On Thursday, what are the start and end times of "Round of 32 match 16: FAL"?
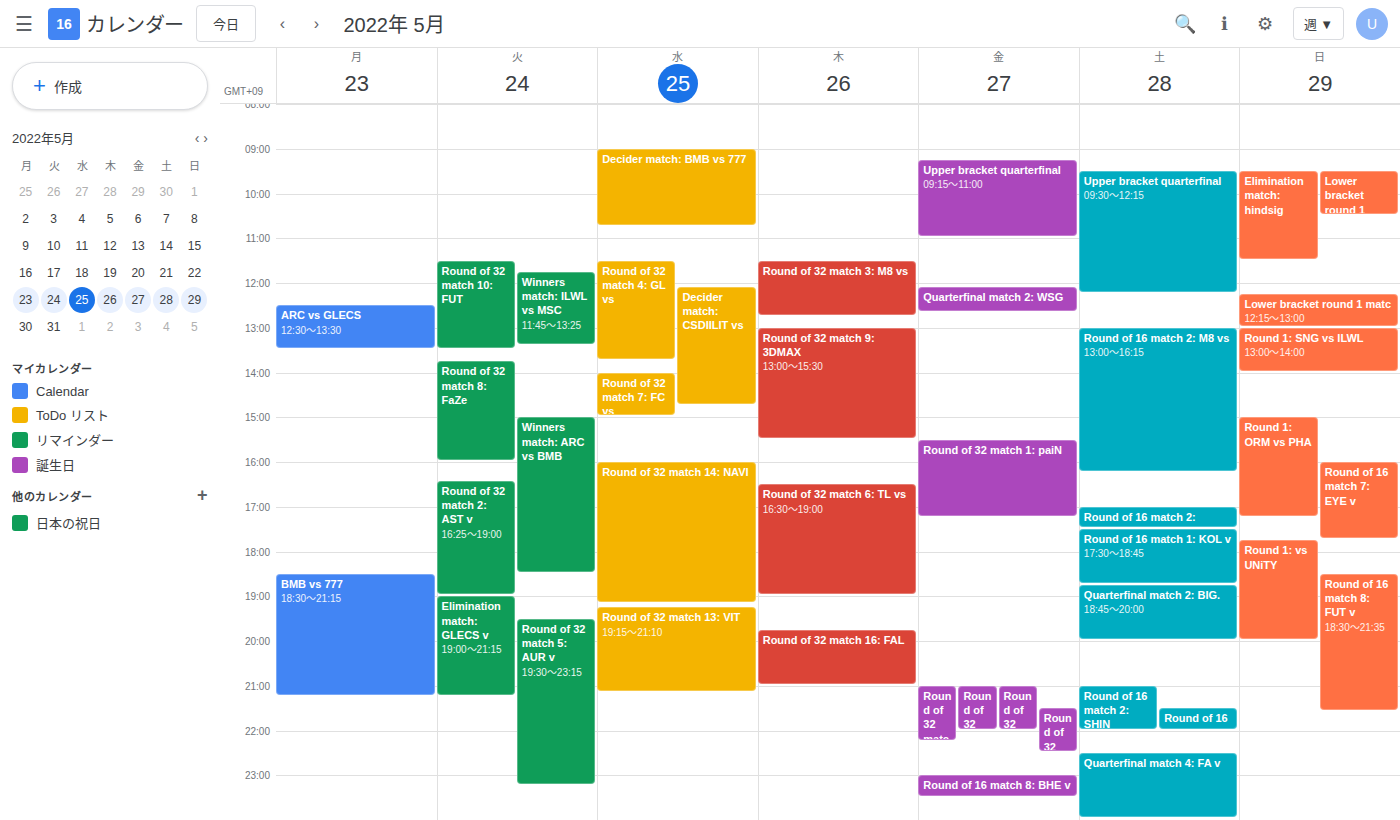
7:45 PM to 9:00 PM